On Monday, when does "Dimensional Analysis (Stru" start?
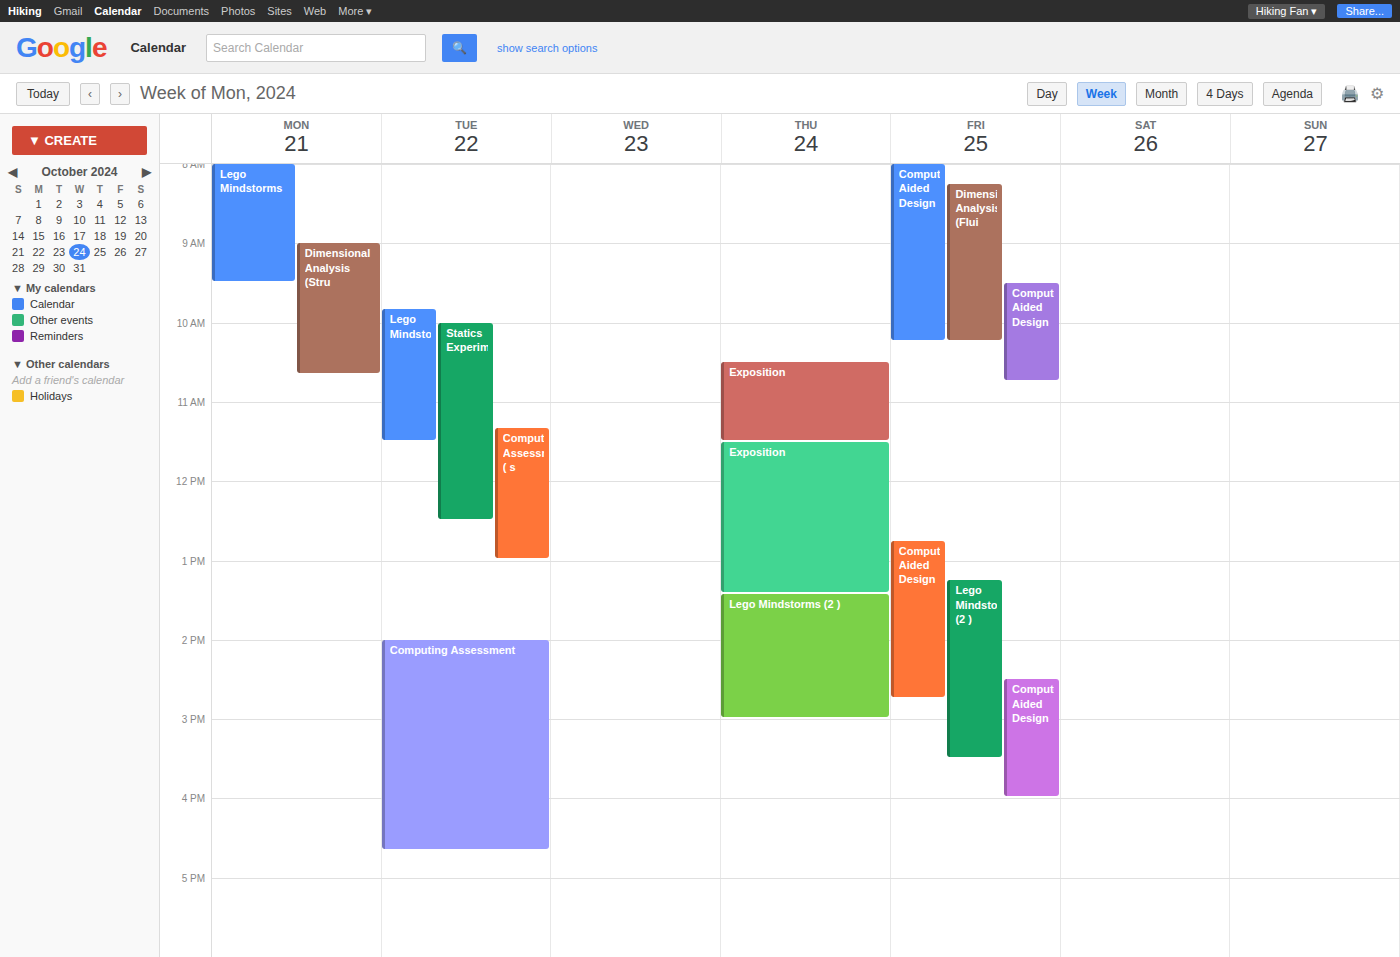
9:00 AM